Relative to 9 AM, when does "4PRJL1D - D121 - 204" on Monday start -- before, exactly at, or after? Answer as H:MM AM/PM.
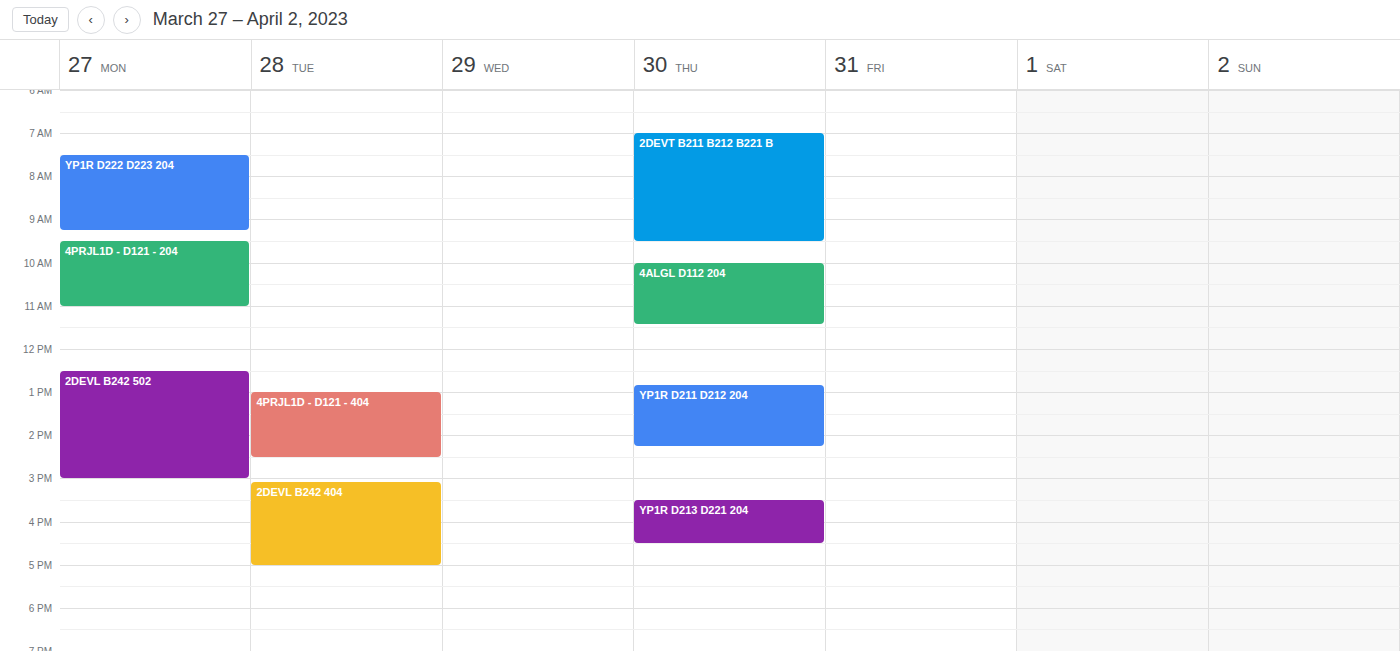
9:30 AM -- after 9 AM, 30 minutes below the 9 AM line.